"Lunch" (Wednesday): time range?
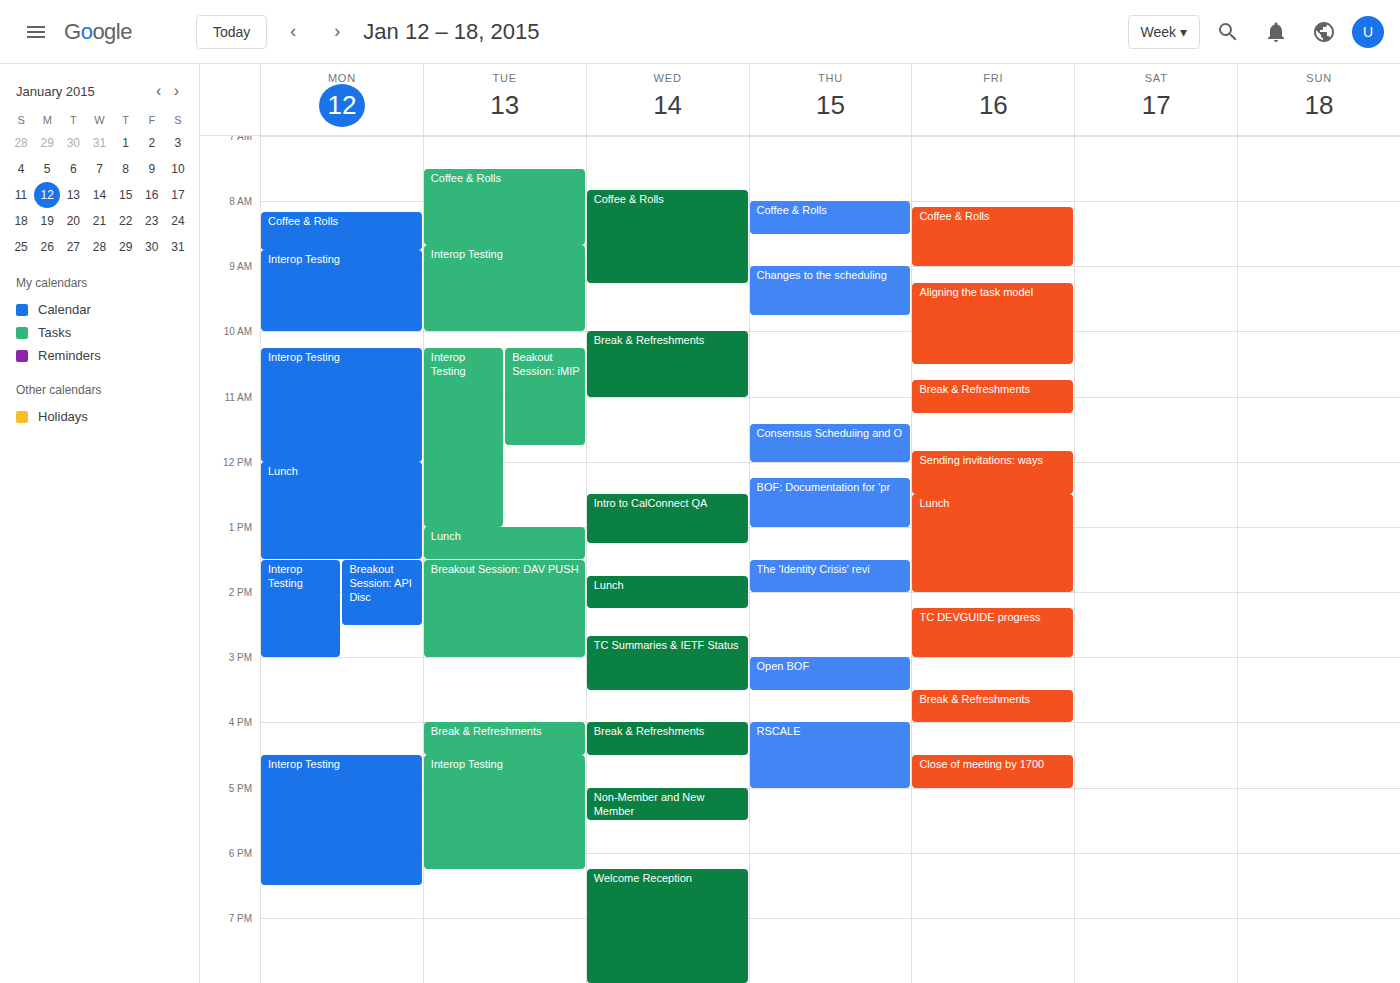
1:45 PM to 2:15 PM